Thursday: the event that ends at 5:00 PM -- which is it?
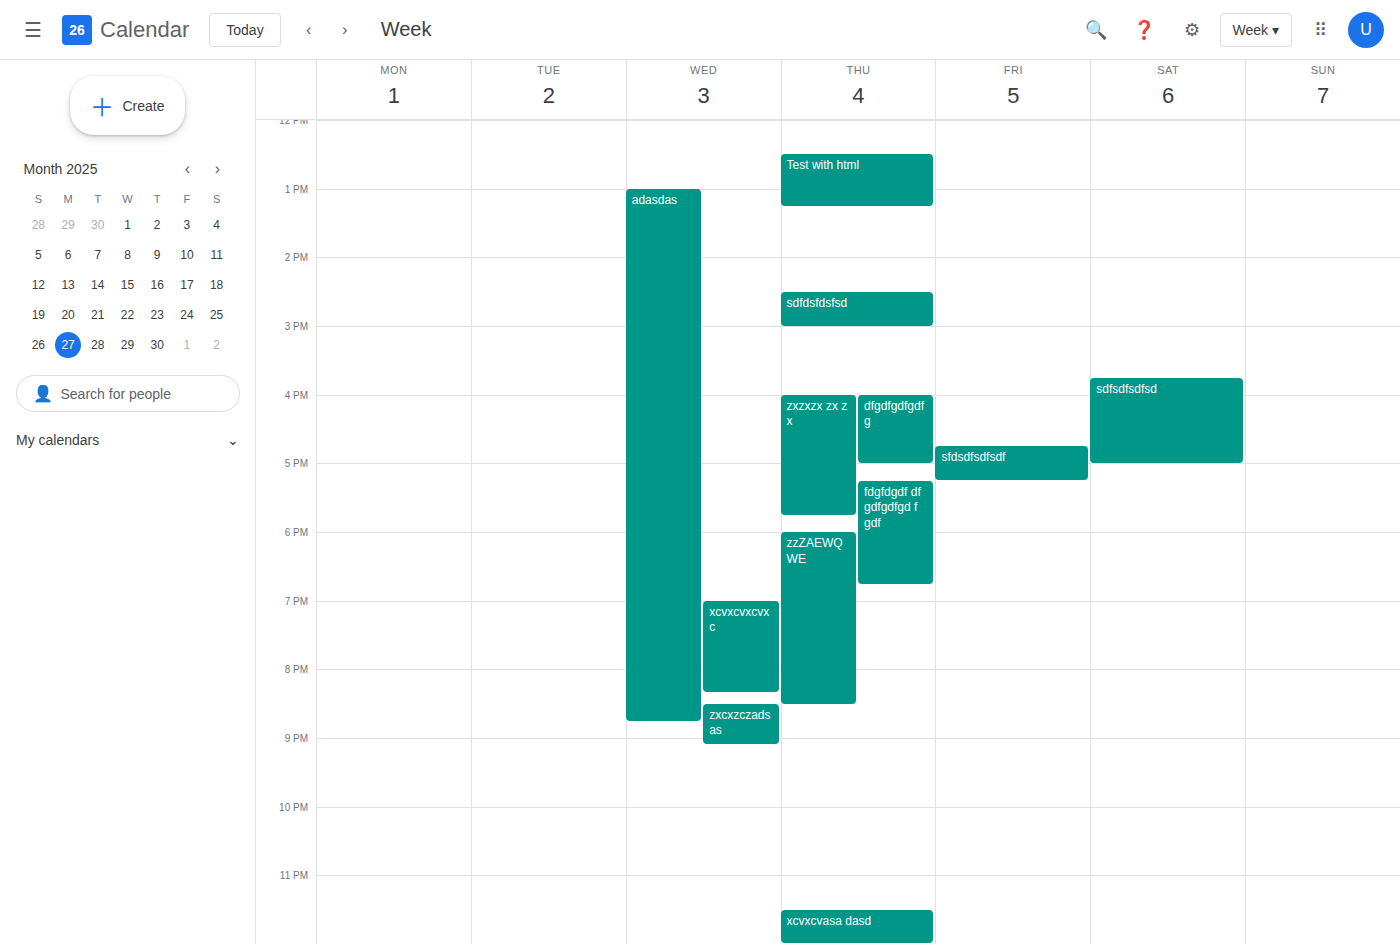
"dfgdfgdfgdfg"